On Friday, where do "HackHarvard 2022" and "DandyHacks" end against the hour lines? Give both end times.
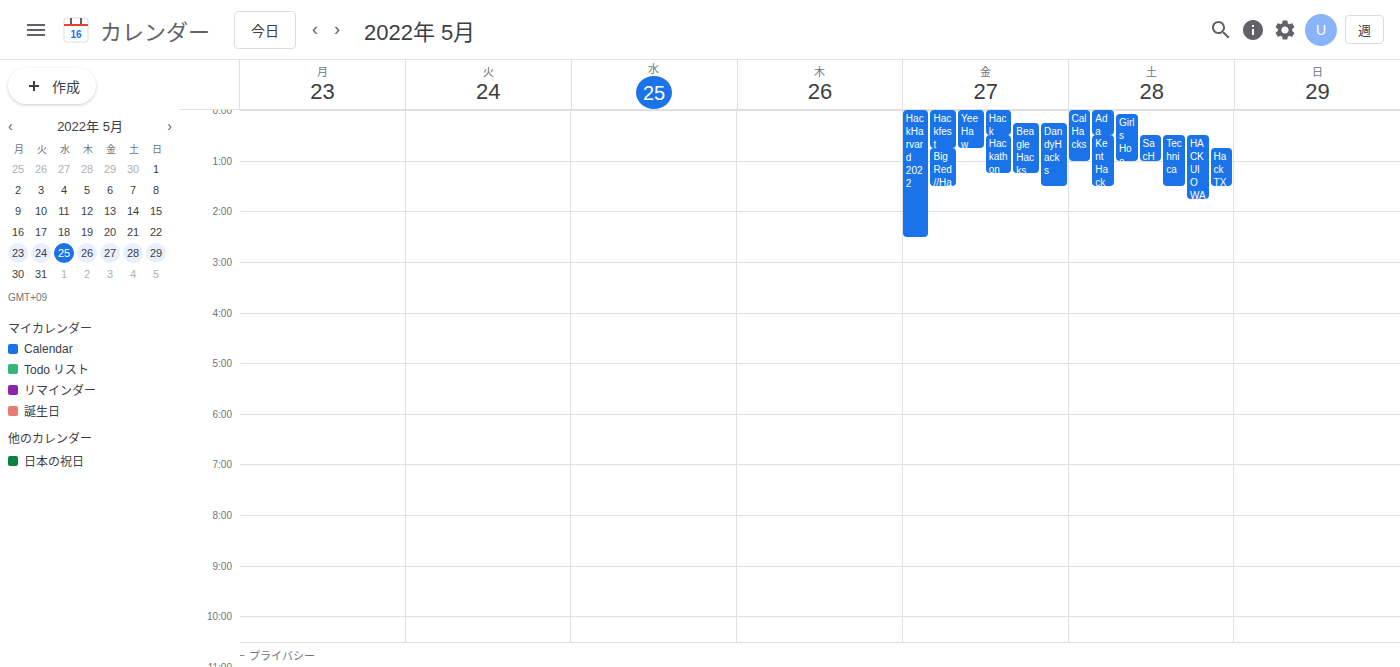
"HackHarvard 2022": 2:30 AM, halfway between the 2 AM and 3 AM lines. "DandyHacks": 1:30 AM, halfway between the 1 AM and 2 AM lines.